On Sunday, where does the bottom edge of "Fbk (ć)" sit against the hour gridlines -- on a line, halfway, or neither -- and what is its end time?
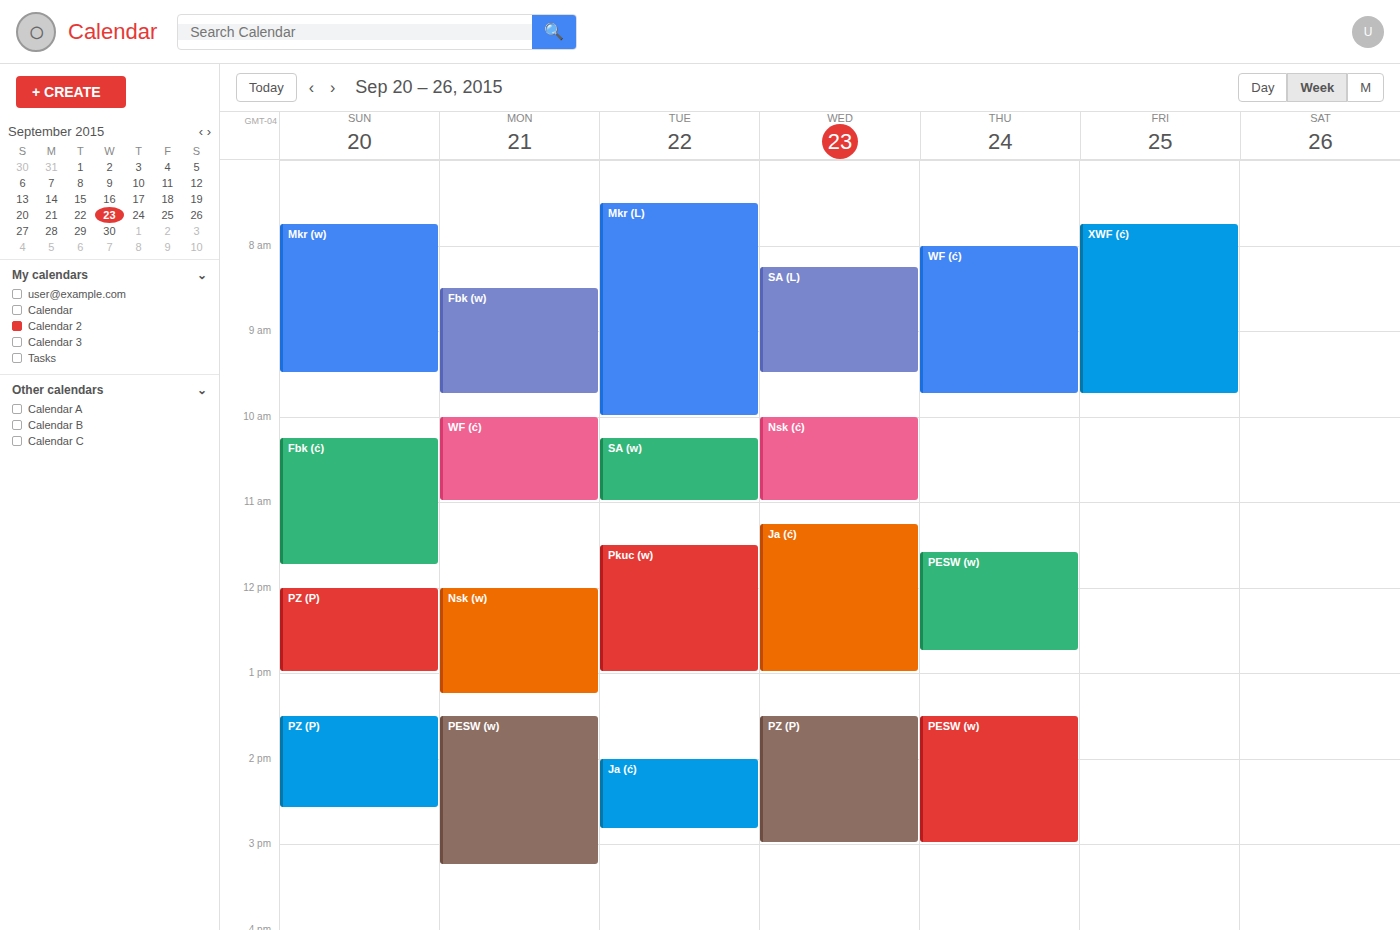
11:45 AM -- neither: three quarters of the way from the 11 AM line to the 12 PM line.